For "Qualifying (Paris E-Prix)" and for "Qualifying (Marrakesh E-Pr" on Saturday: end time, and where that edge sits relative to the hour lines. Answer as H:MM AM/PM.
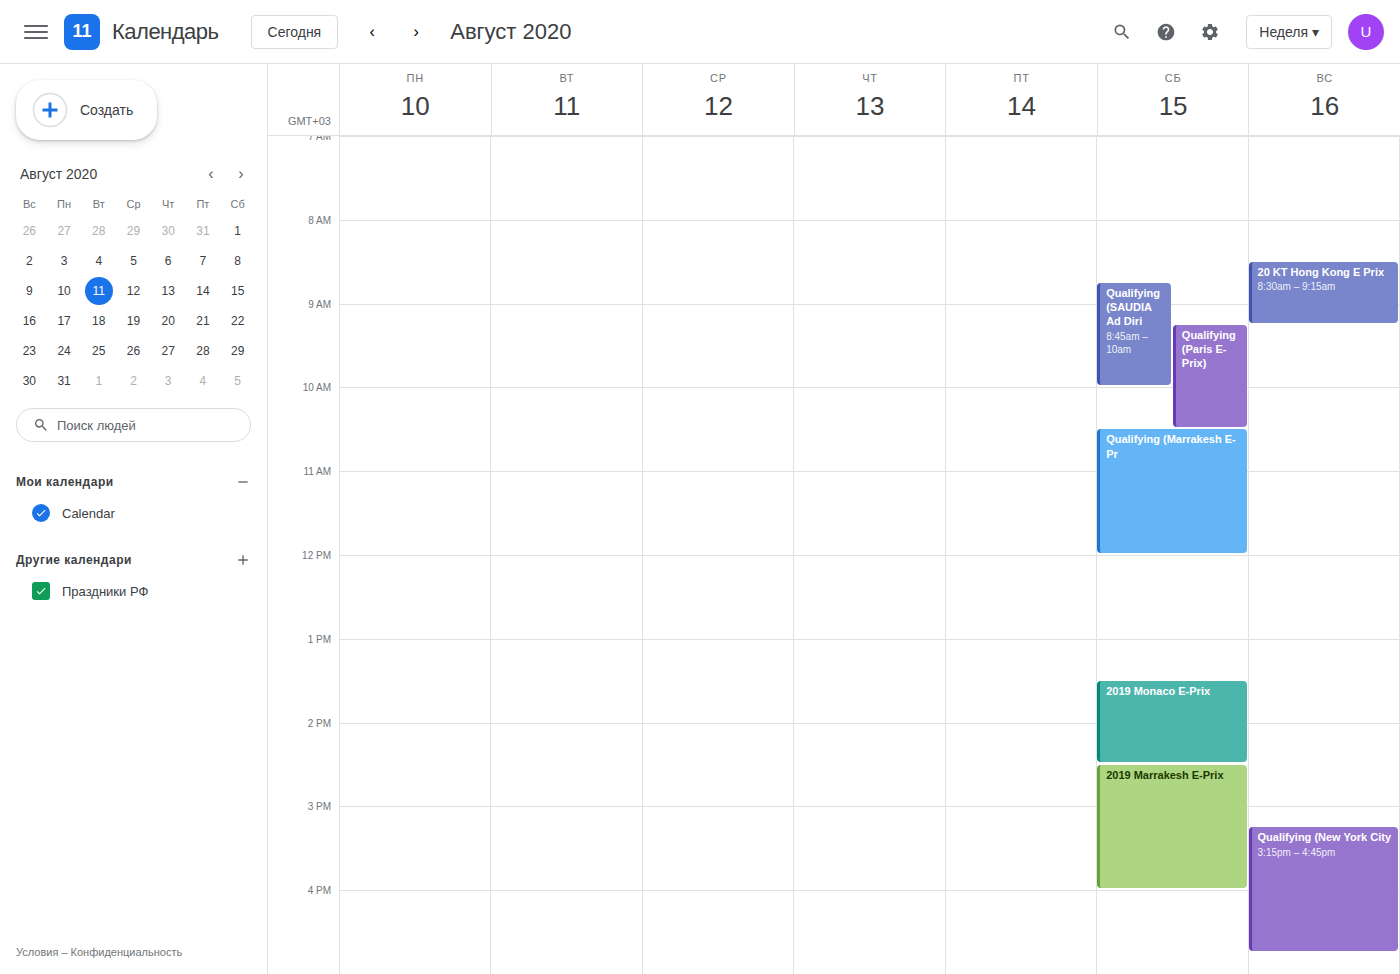
"Qualifying (Paris E-Prix)": 10:30 AM, halfway between the 10 AM and 11 AM lines. "Qualifying (Marrakesh E-Pr": 12:00 PM, exactly on the 12 PM line.